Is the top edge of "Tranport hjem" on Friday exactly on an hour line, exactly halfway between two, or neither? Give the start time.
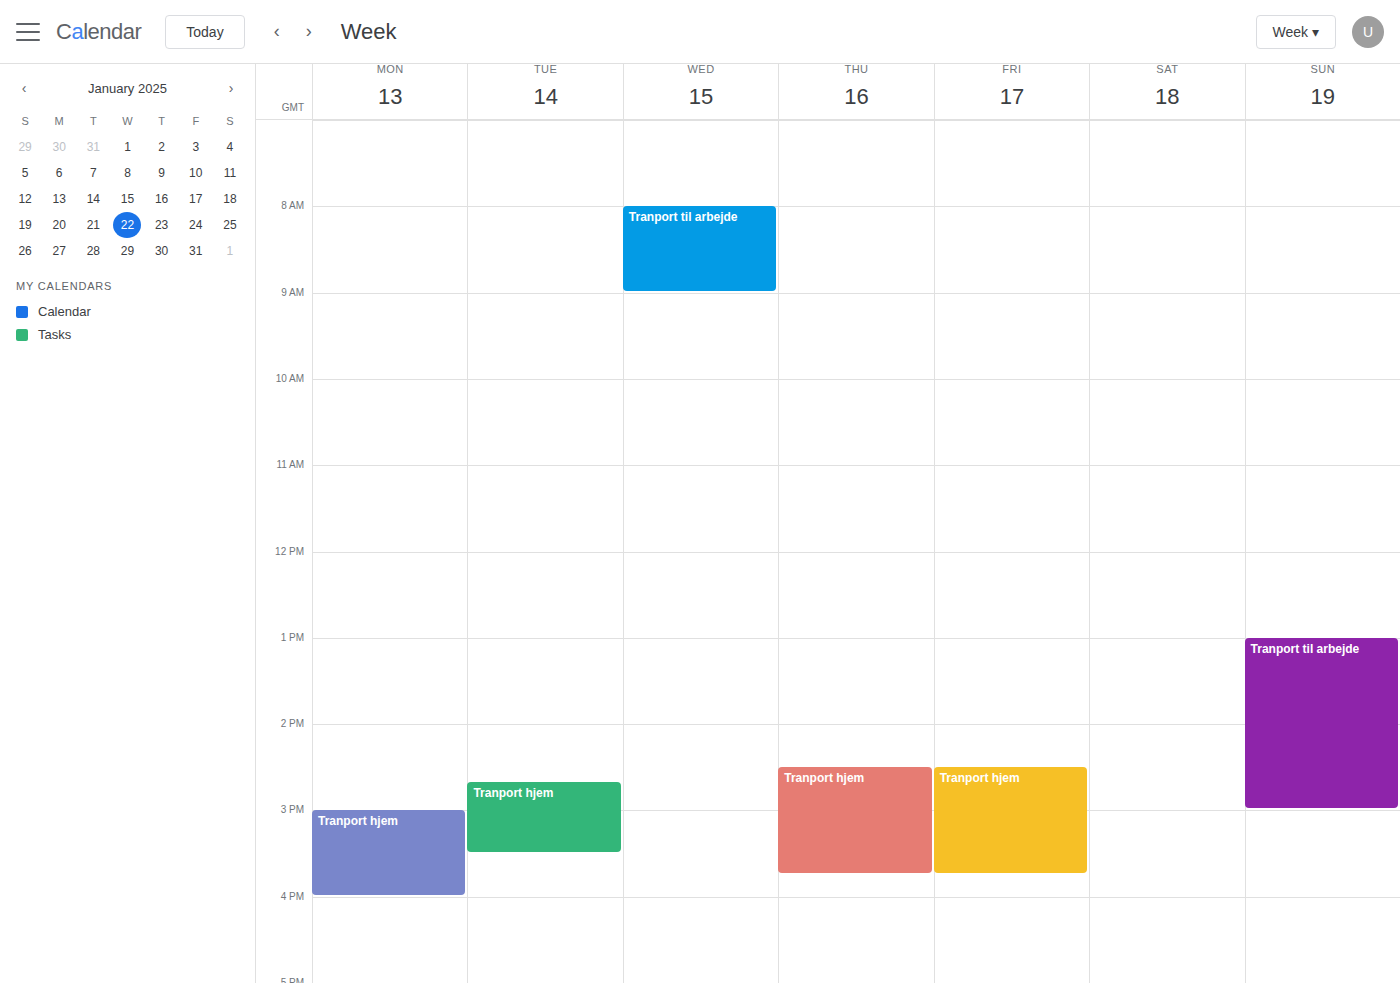
2:30 PM -- halfway between the 2 PM and 3 PM lines.